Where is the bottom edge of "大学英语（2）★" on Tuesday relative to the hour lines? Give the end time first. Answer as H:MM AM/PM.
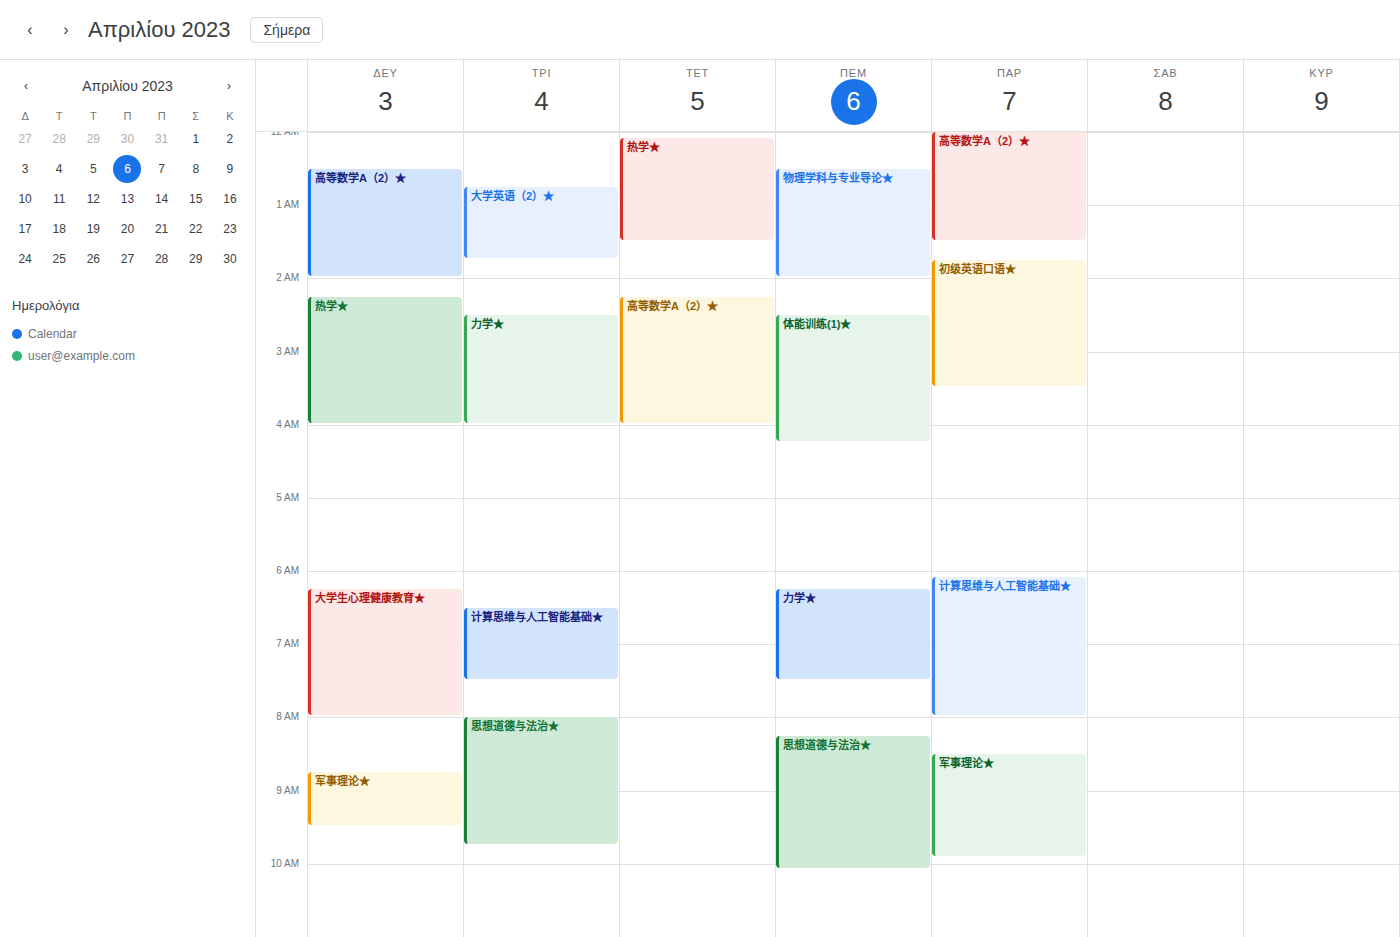
1:45 AM -- neither: three quarters of the way from the 1 AM line to the 2 AM line.